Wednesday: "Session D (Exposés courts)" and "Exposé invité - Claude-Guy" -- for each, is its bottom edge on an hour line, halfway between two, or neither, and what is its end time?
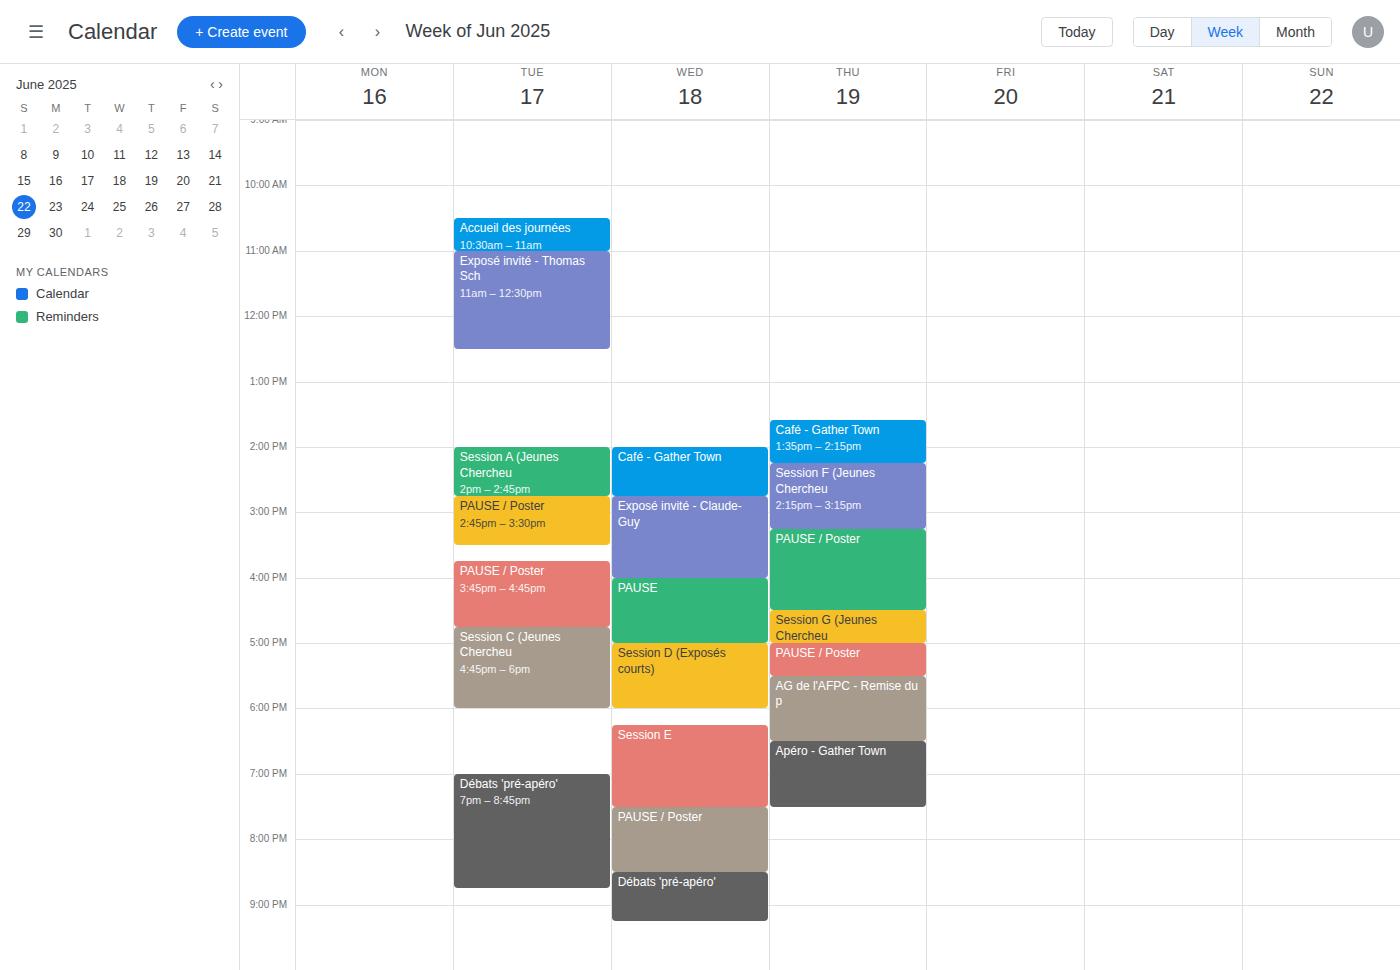
"Session D (Exposés courts)": 6:00 PM, exactly on the 6 PM line. "Exposé invité - Claude-Guy": 4:00 PM, exactly on the 4 PM line.